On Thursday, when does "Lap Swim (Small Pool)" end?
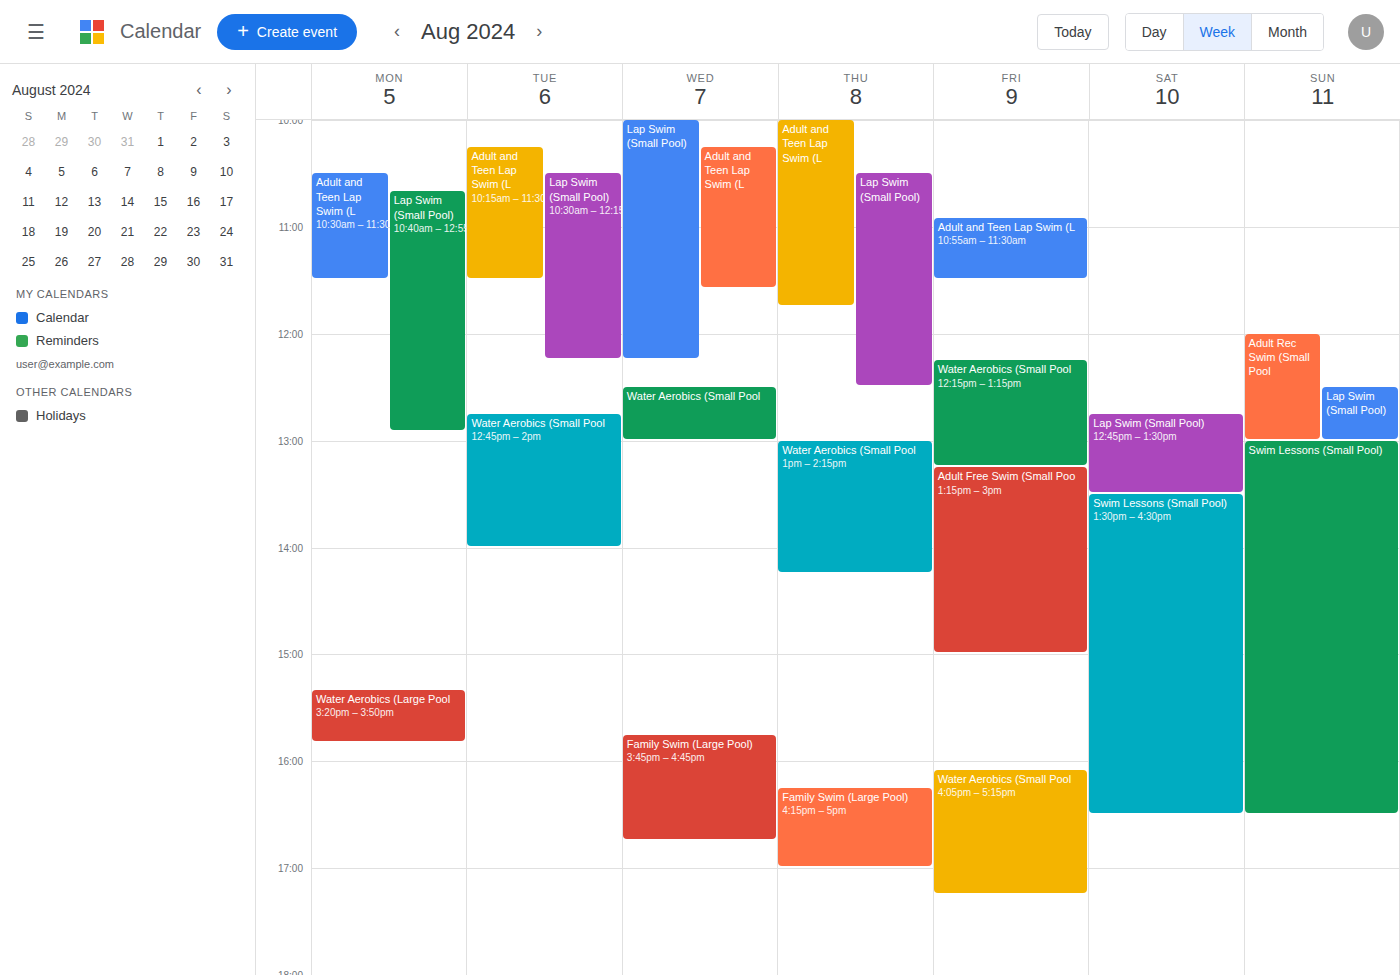
12:30 PM